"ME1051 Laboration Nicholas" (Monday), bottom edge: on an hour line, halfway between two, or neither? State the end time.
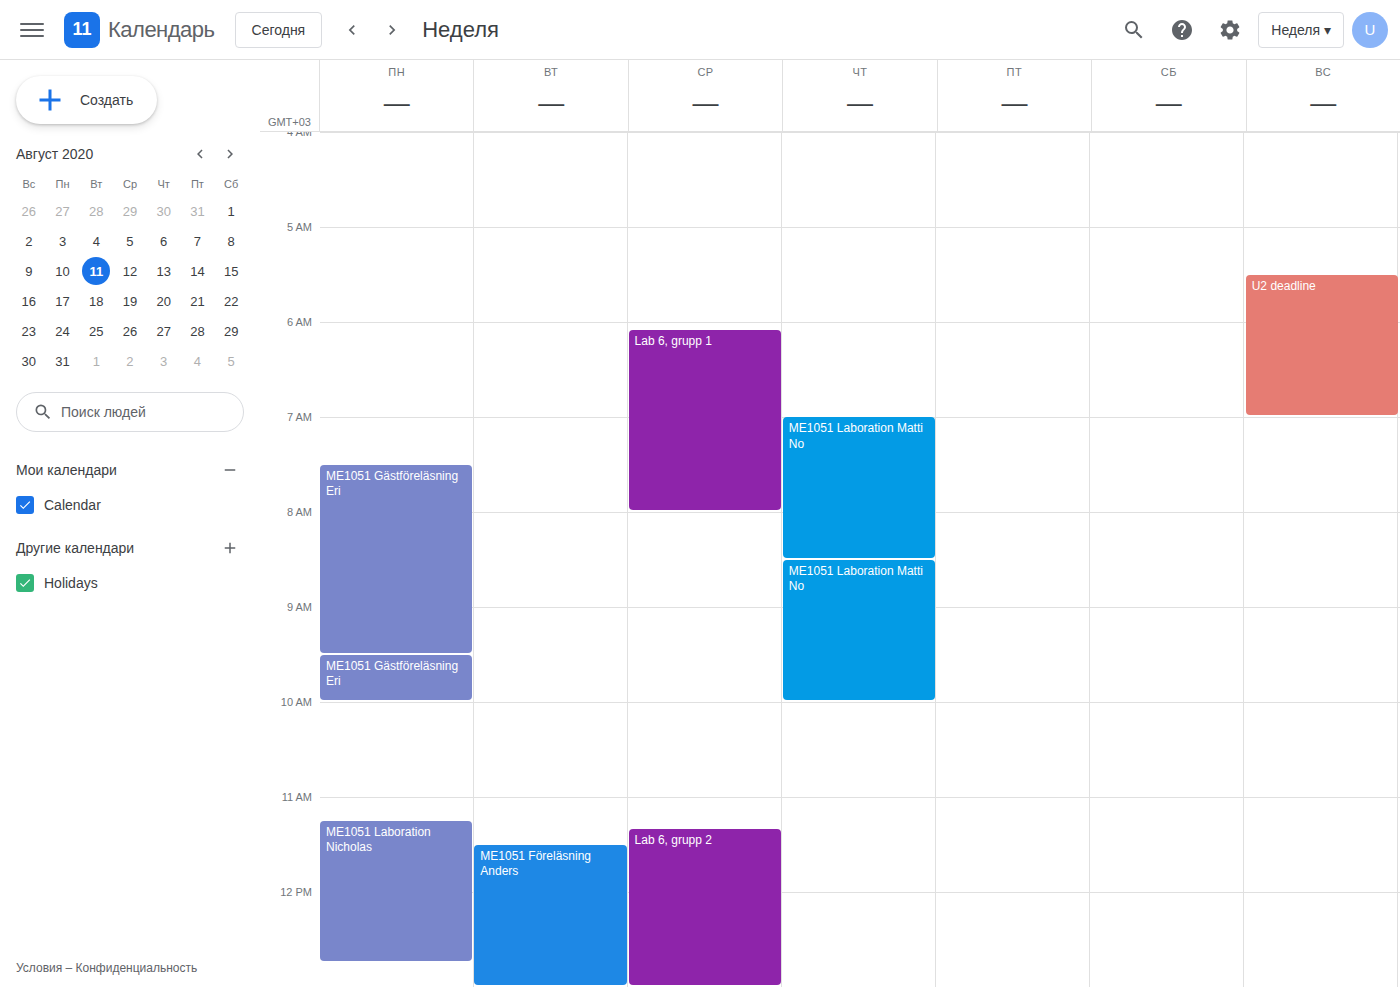
12:45 -- neither: three quarters of the way from the 12:00 line to the 13:00 line.